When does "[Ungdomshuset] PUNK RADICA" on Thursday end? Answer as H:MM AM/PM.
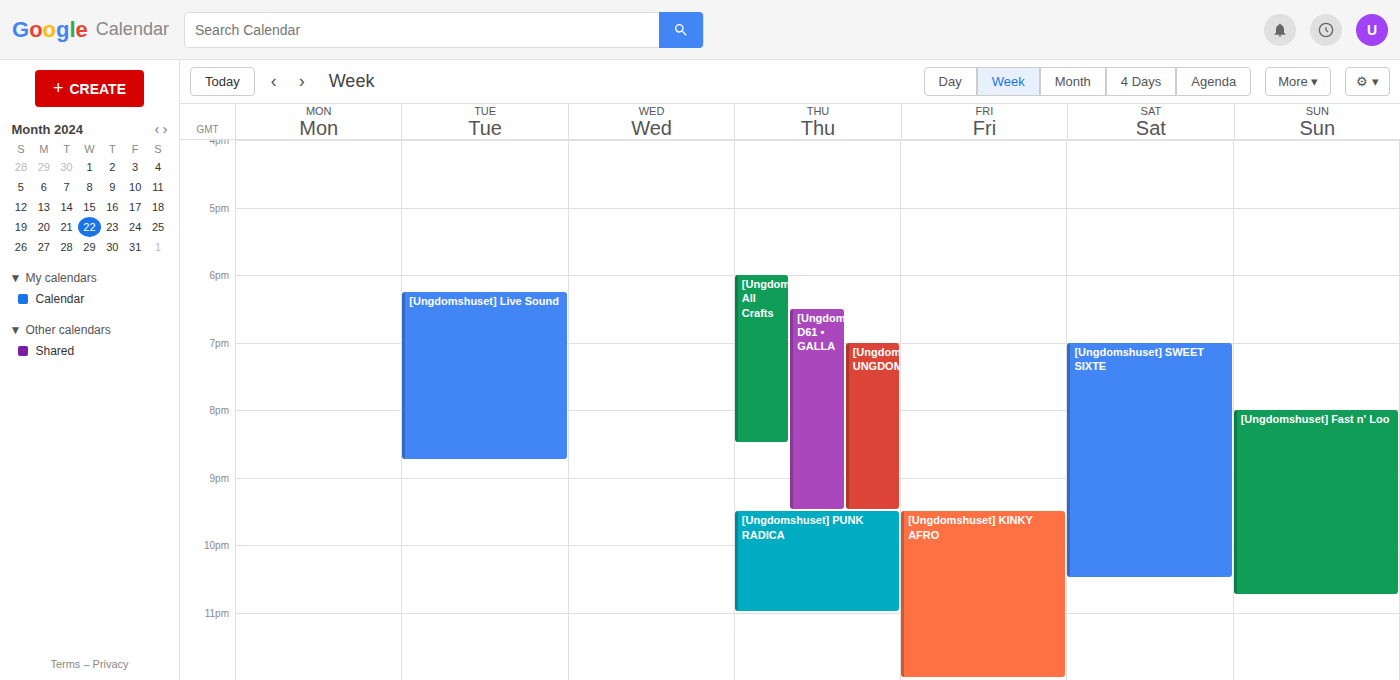
11:00 PM